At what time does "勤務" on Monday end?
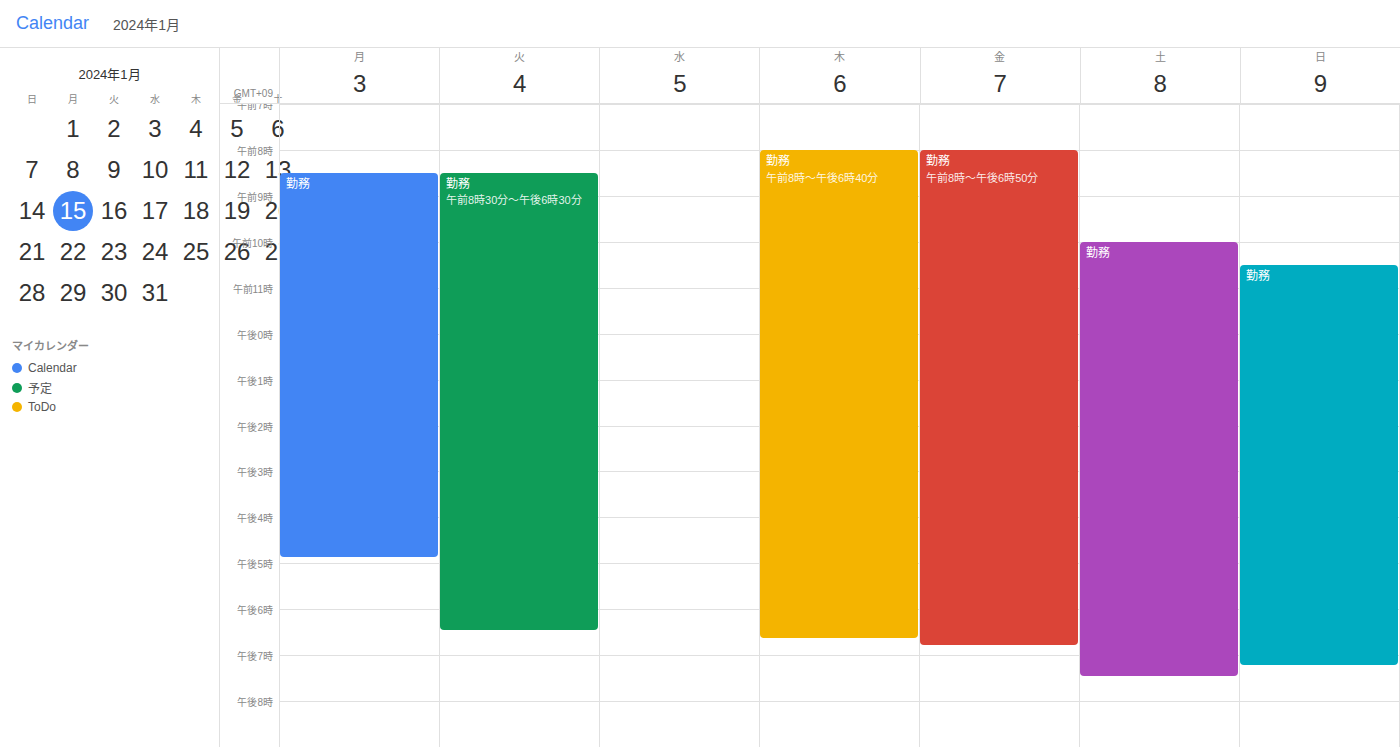
4:55 PM